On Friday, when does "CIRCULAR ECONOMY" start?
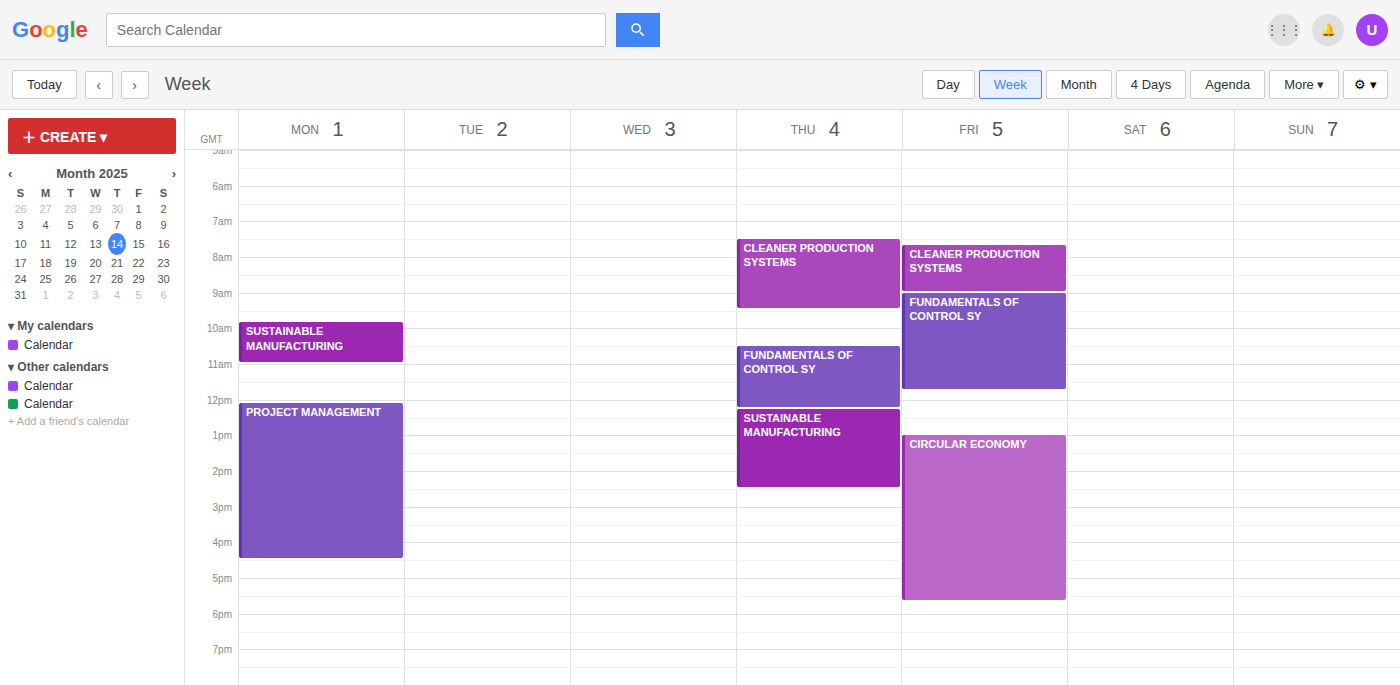
1:00 PM